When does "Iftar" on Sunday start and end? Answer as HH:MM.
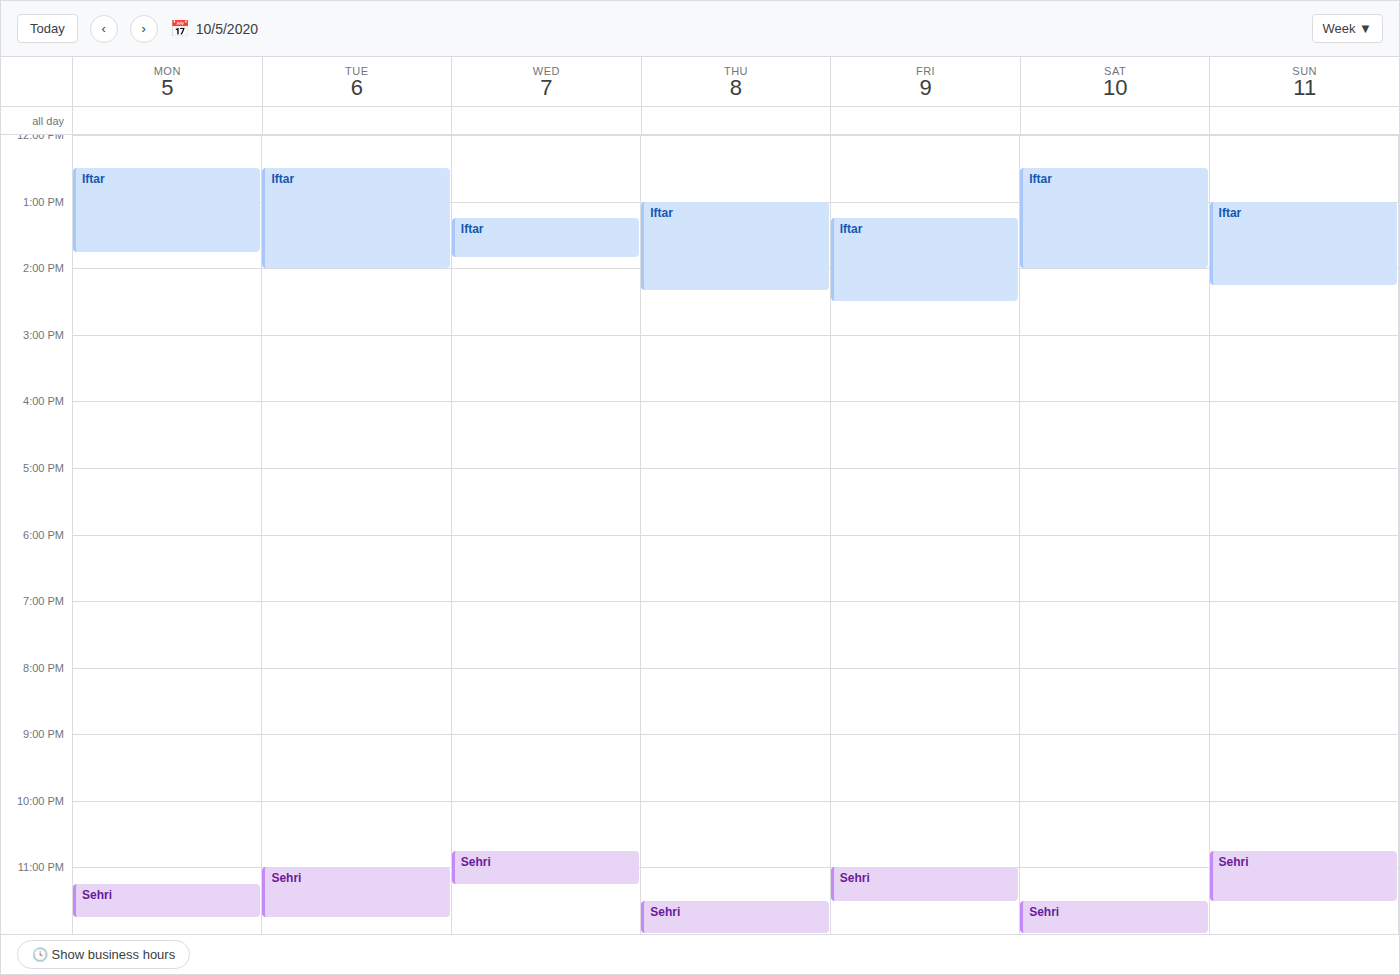
13:00 to 14:15